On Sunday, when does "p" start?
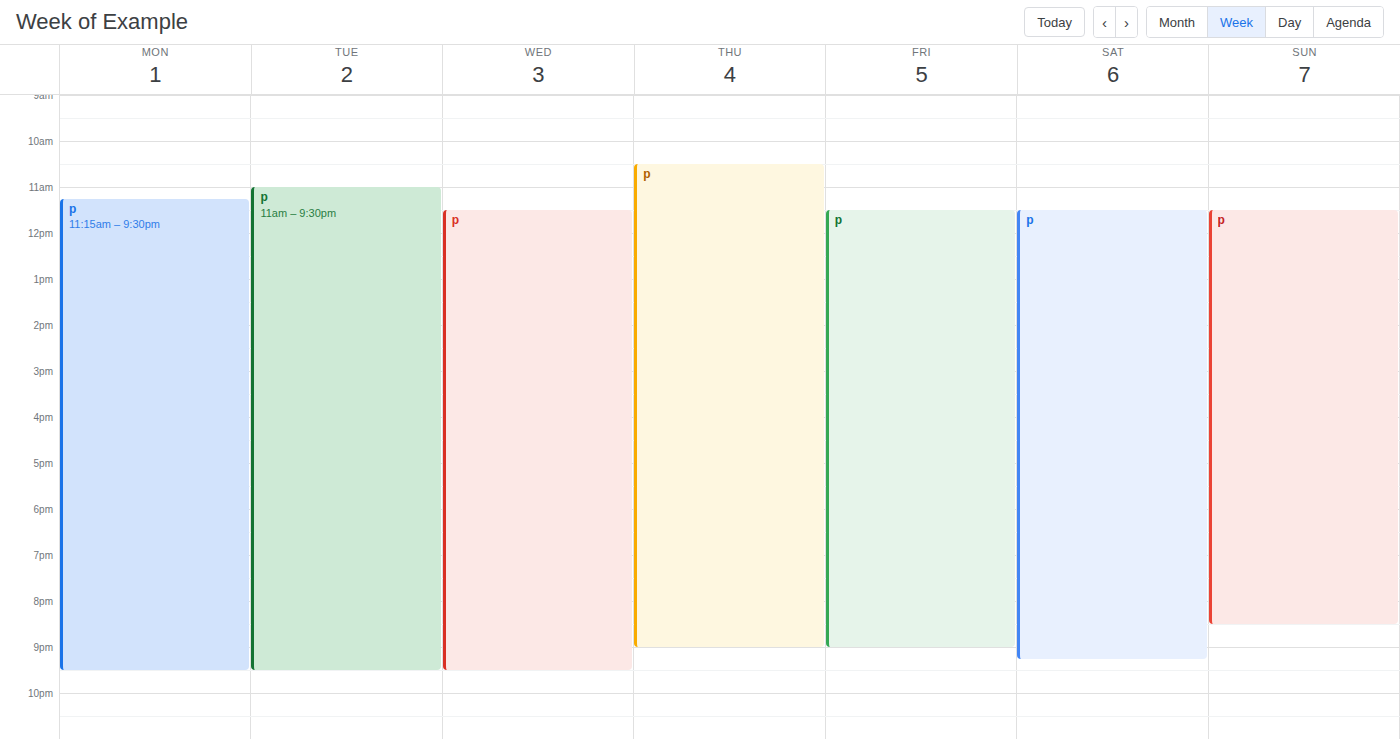
11:30